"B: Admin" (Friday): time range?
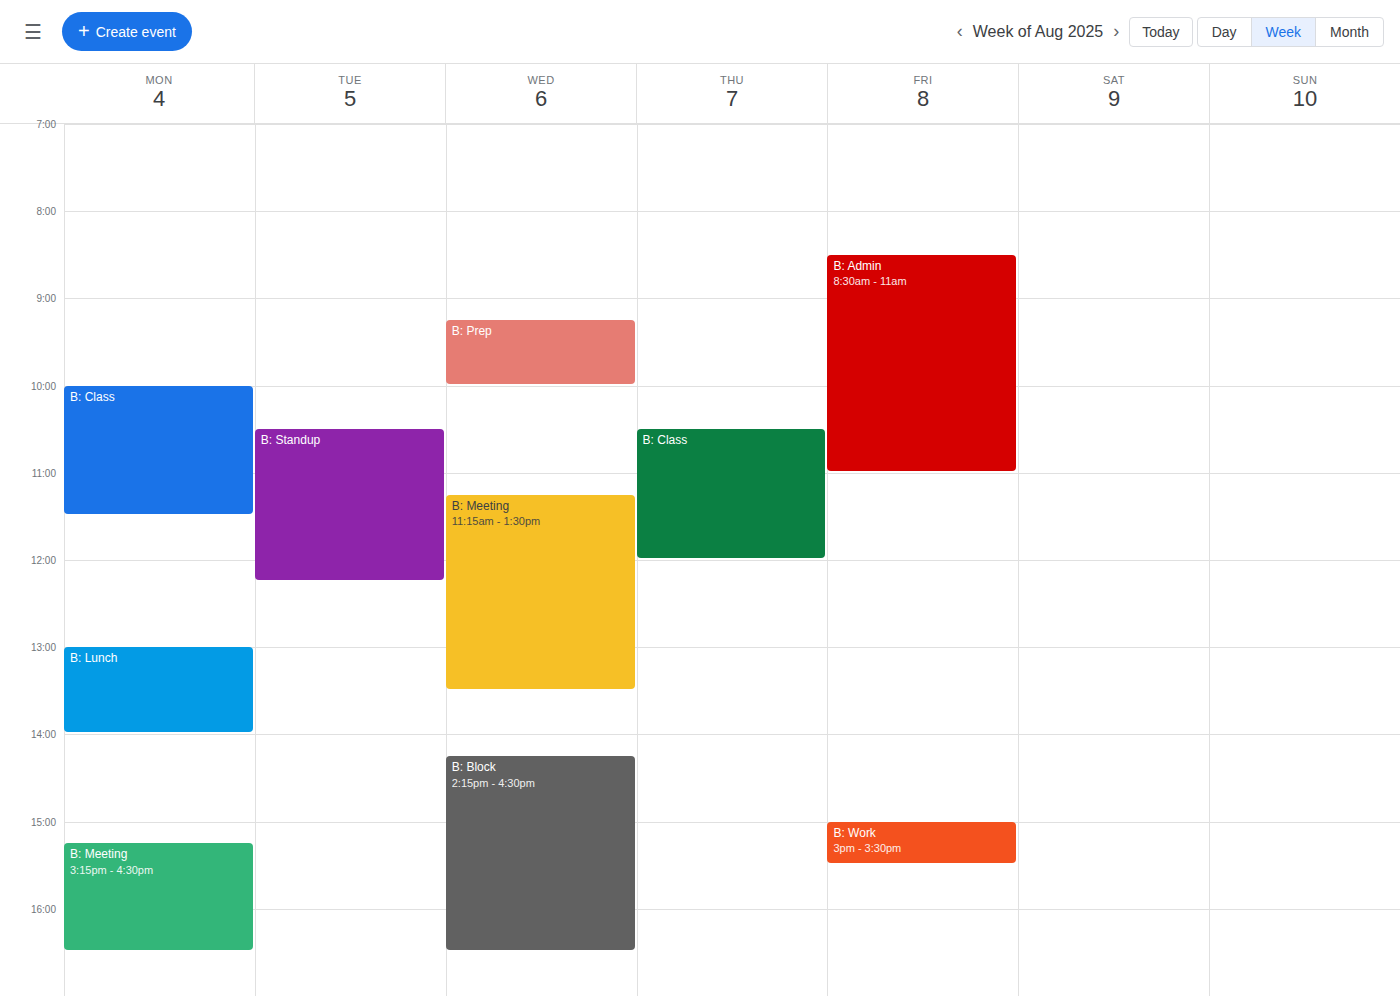
8:30 AM to 11:00 AM